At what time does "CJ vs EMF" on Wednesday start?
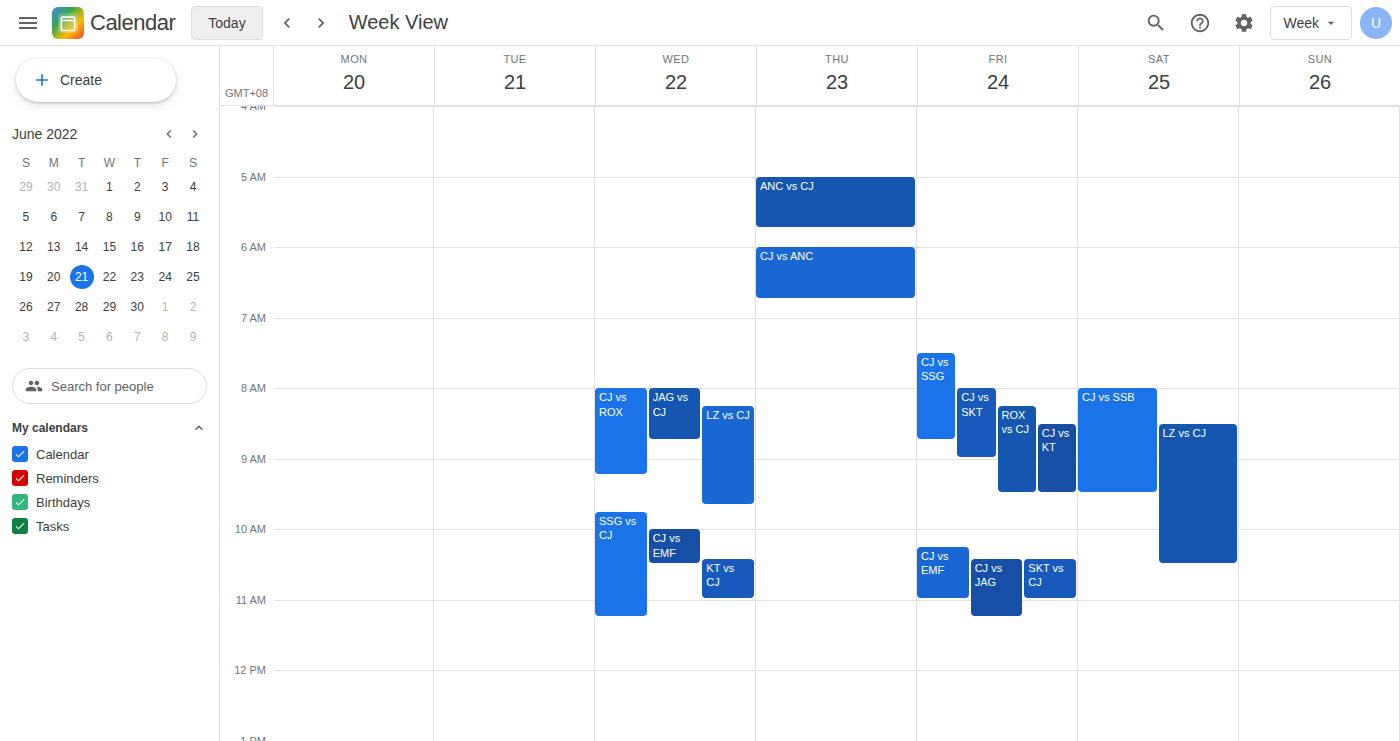
10:00 AM